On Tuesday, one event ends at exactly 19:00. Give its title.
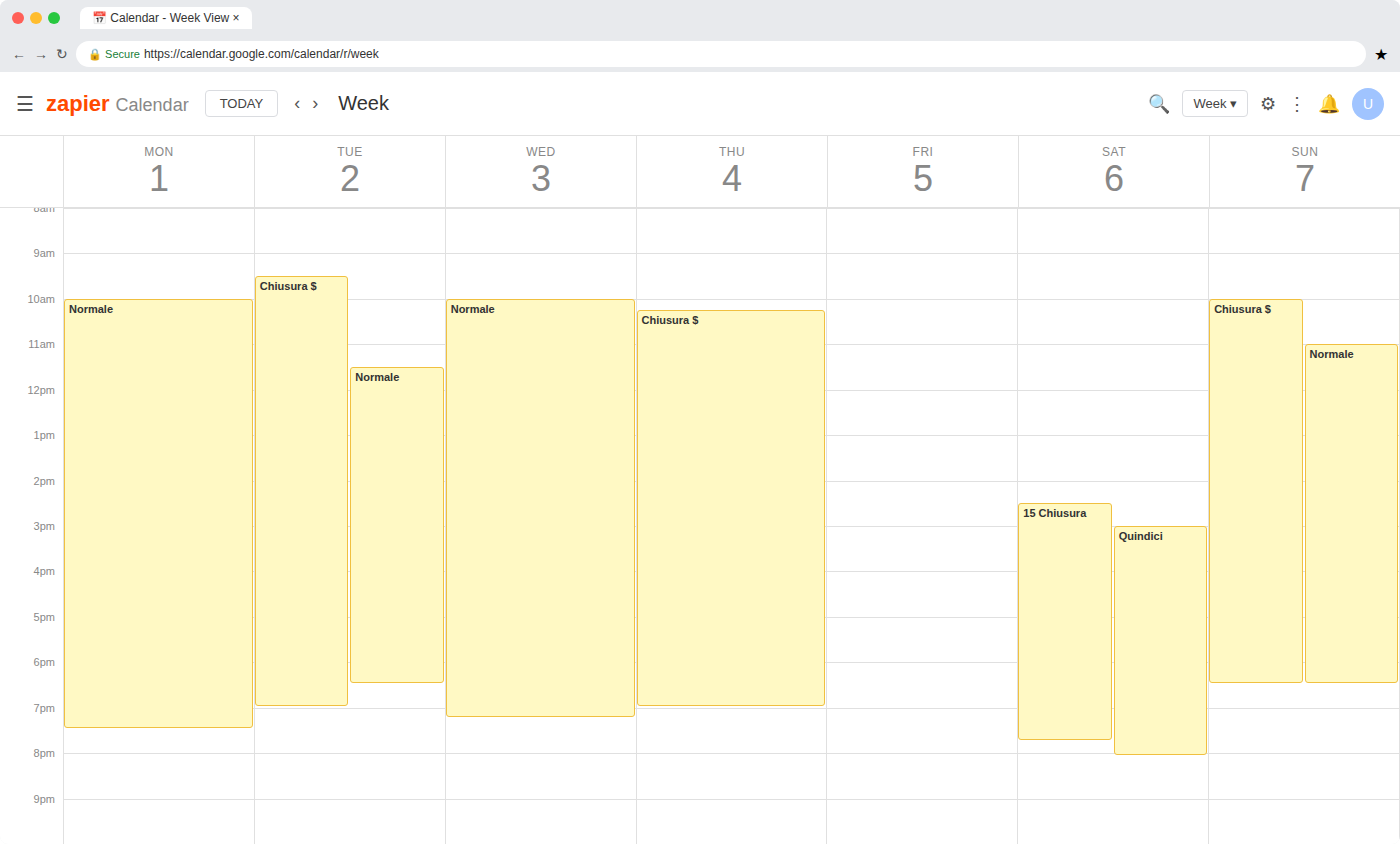
"Chiusura $"